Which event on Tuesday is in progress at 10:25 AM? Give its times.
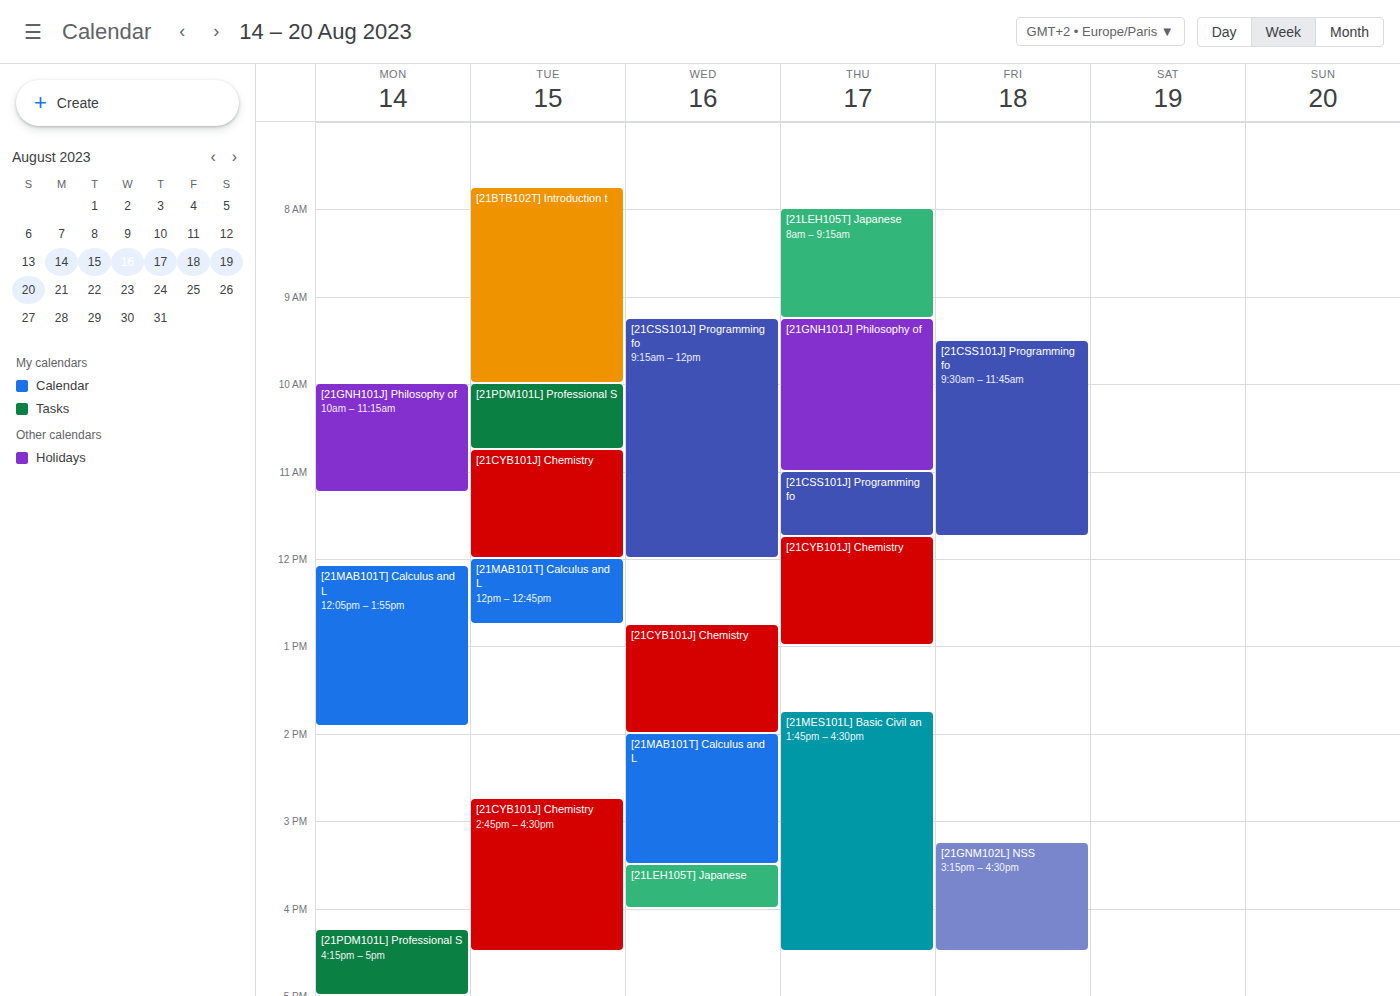
"[21PDM101L] Professional S", 10:00 AM to 10:45 AM